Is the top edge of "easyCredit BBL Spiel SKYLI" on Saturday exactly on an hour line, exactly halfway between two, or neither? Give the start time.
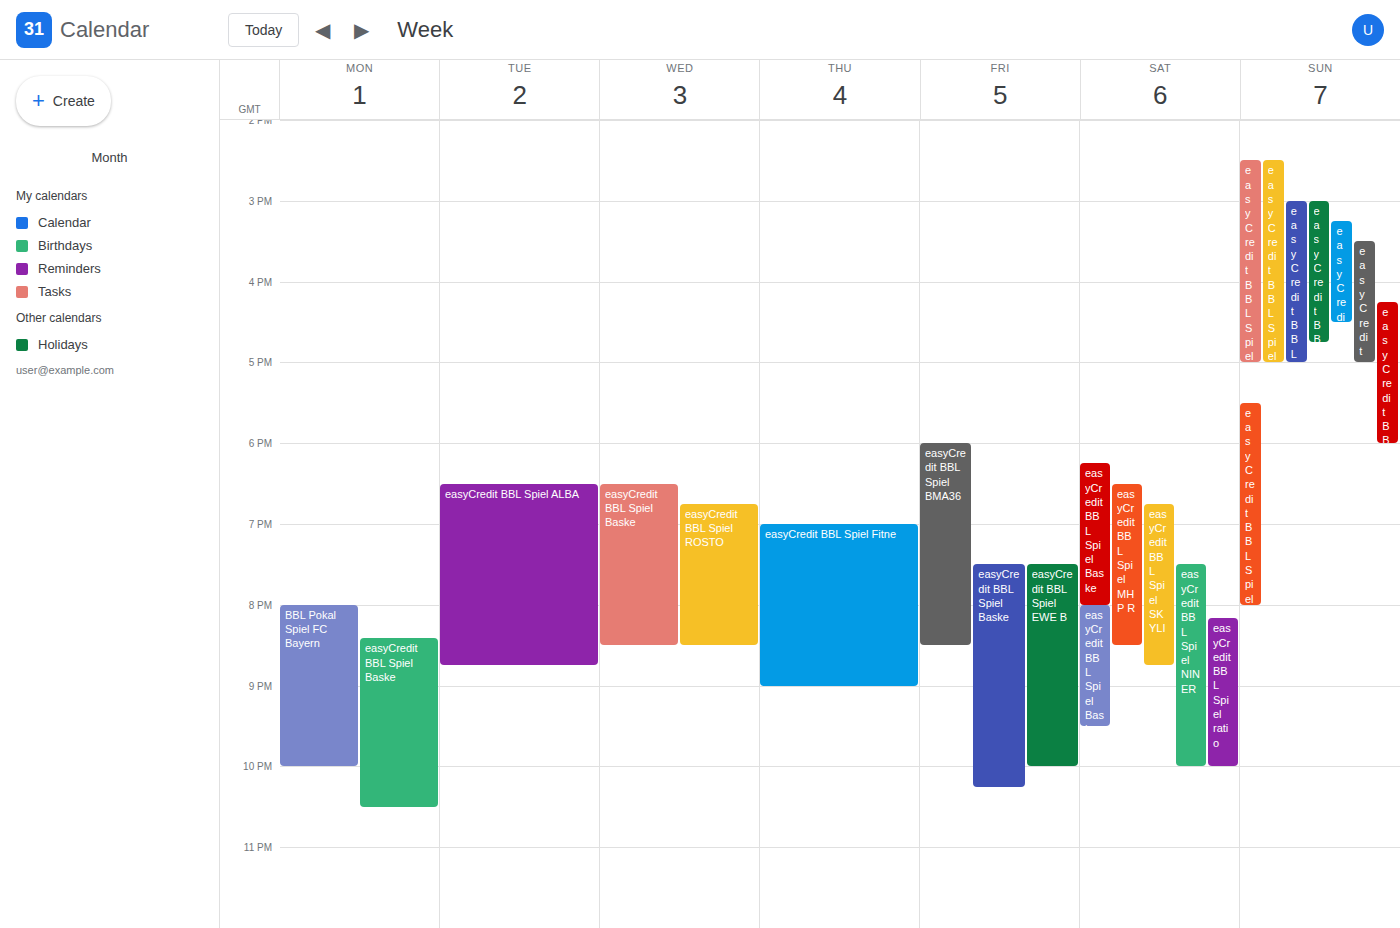
6:45 PM -- neither: three quarters of the way from the 6 PM line to the 7 PM line.